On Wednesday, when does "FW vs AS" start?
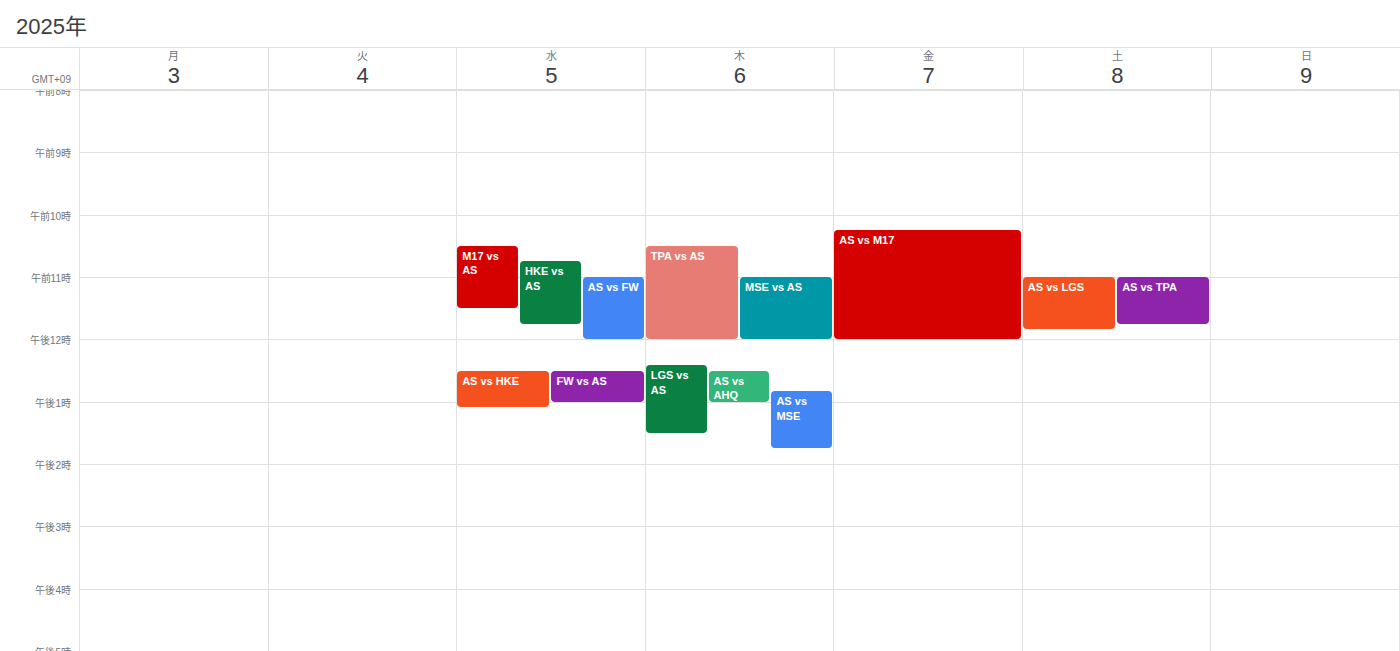
12:30 PM